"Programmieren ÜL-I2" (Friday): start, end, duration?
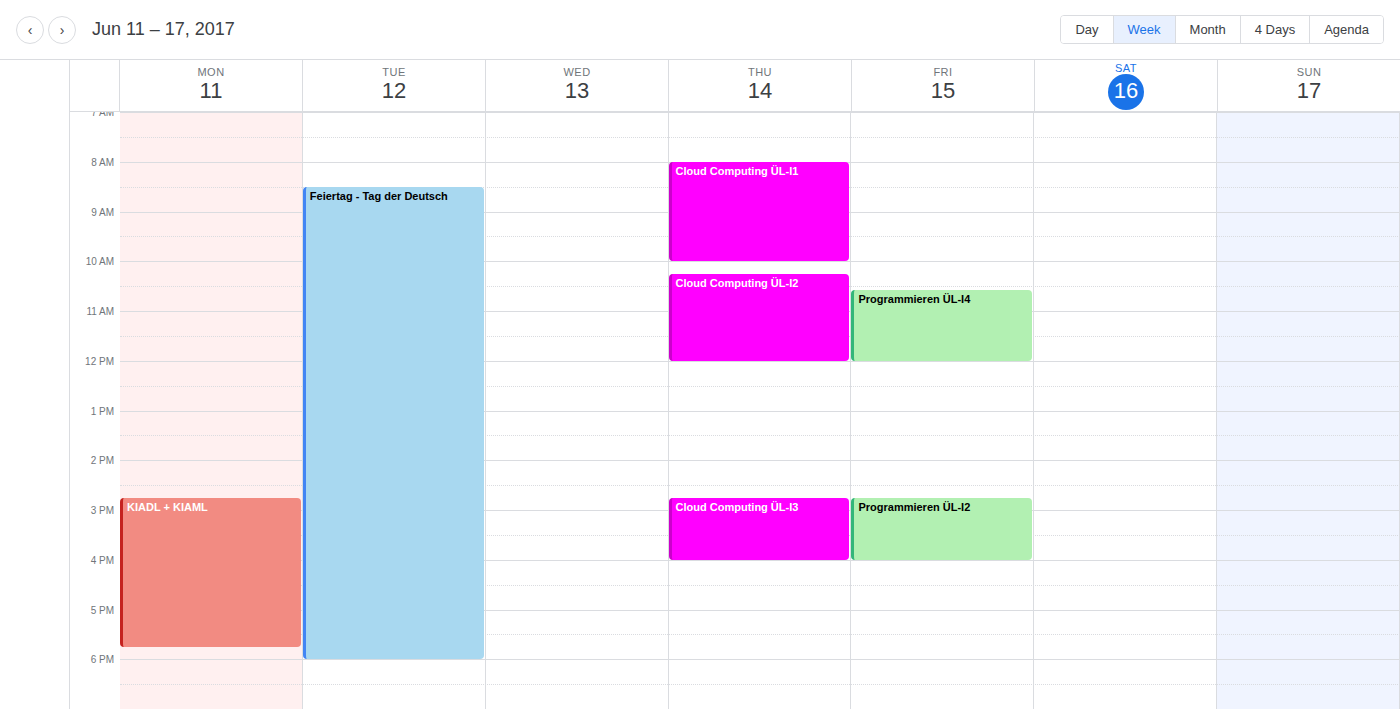
2:45 PM to 4:00 PM, 1 hour 15 minutes